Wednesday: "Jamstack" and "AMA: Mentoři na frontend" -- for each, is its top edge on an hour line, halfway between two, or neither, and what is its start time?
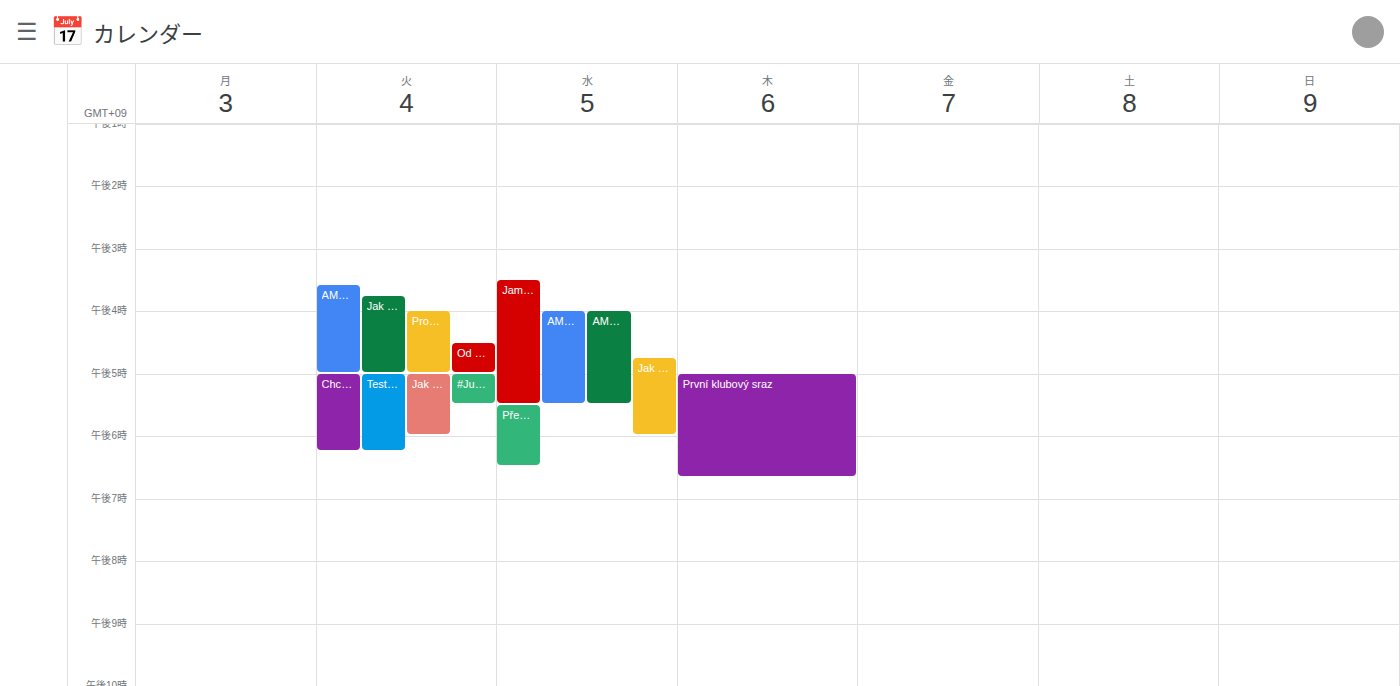
"Jamstack": 3:30 PM, halfway between the 3 PM and 4 PM lines. "AMA: Mentoři na frontend": 4:00 PM, exactly on the 4 PM line.